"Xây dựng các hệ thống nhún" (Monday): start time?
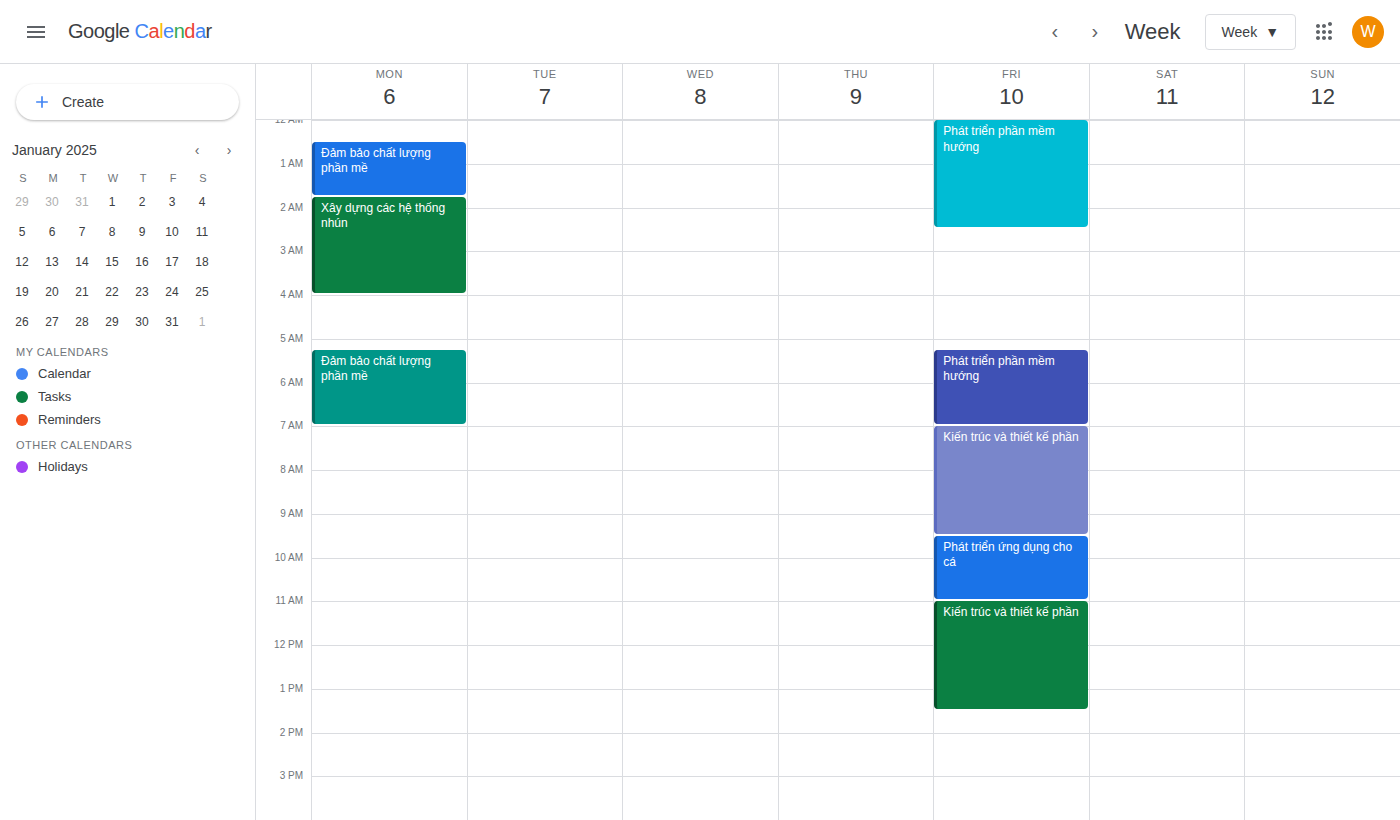
1:45 AM